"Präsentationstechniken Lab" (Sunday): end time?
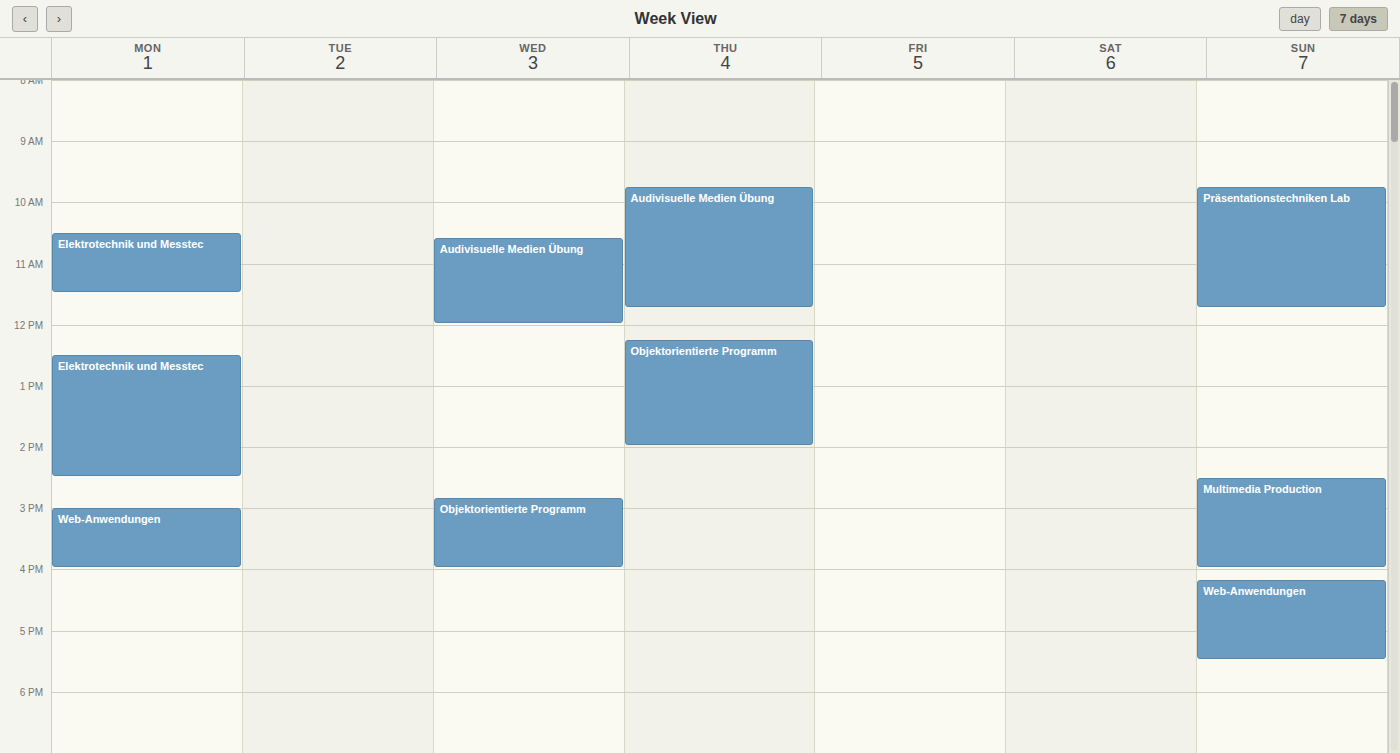
11:45